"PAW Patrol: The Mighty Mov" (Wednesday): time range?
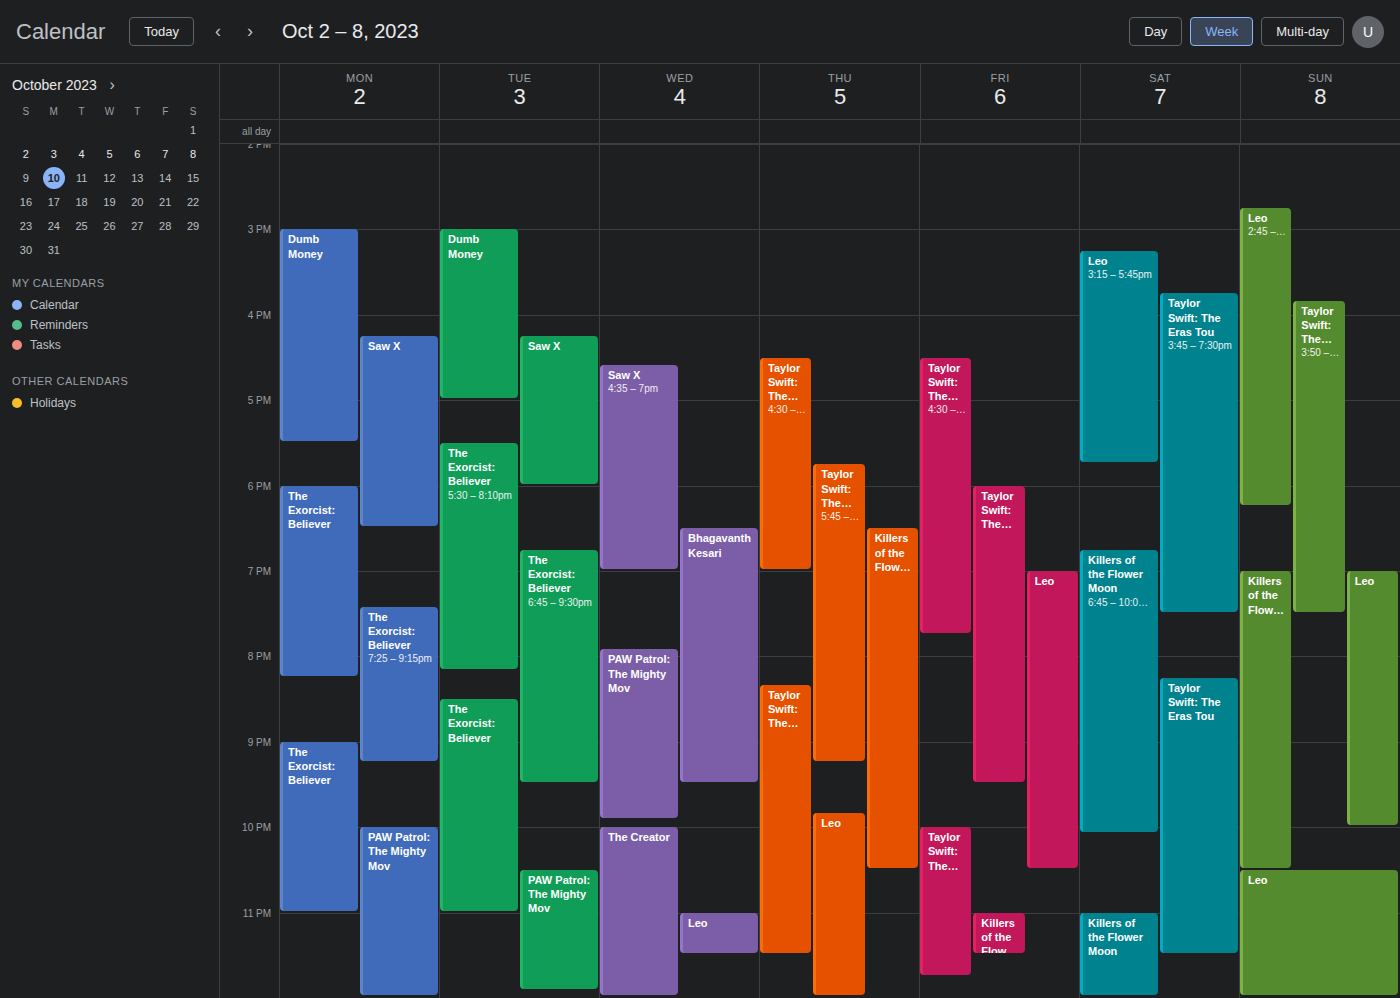
7:55 PM to 9:55 PM